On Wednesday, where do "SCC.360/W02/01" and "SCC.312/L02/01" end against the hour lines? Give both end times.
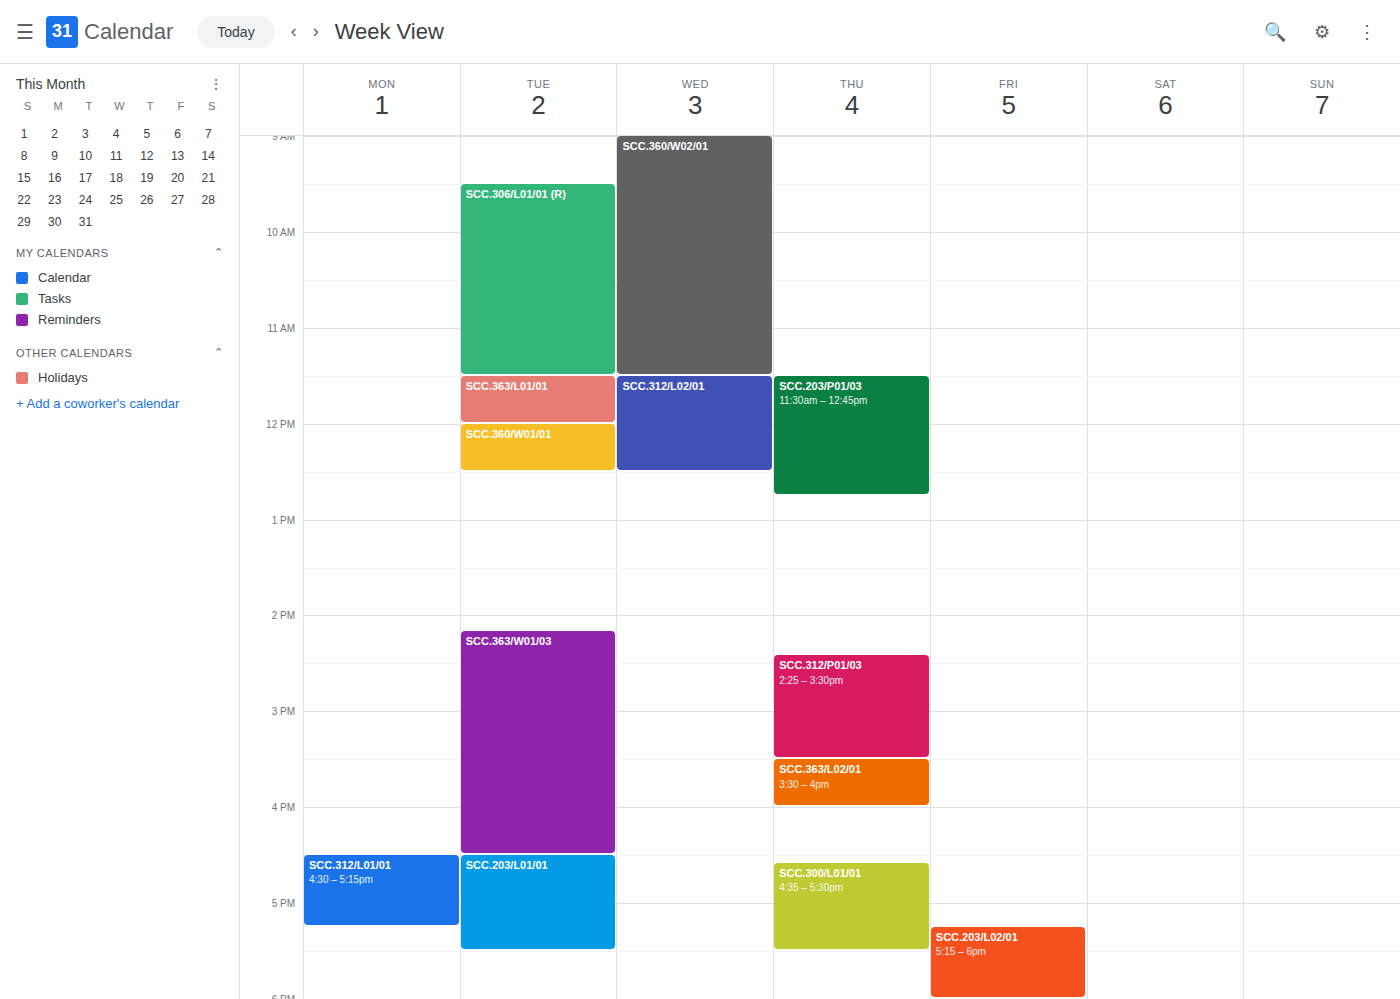
"SCC.360/W02/01": 11:30 AM, halfway between the 11 AM and 12 PM lines. "SCC.312/L02/01": 12:30 PM, halfway between the 12 PM and 1 PM lines.